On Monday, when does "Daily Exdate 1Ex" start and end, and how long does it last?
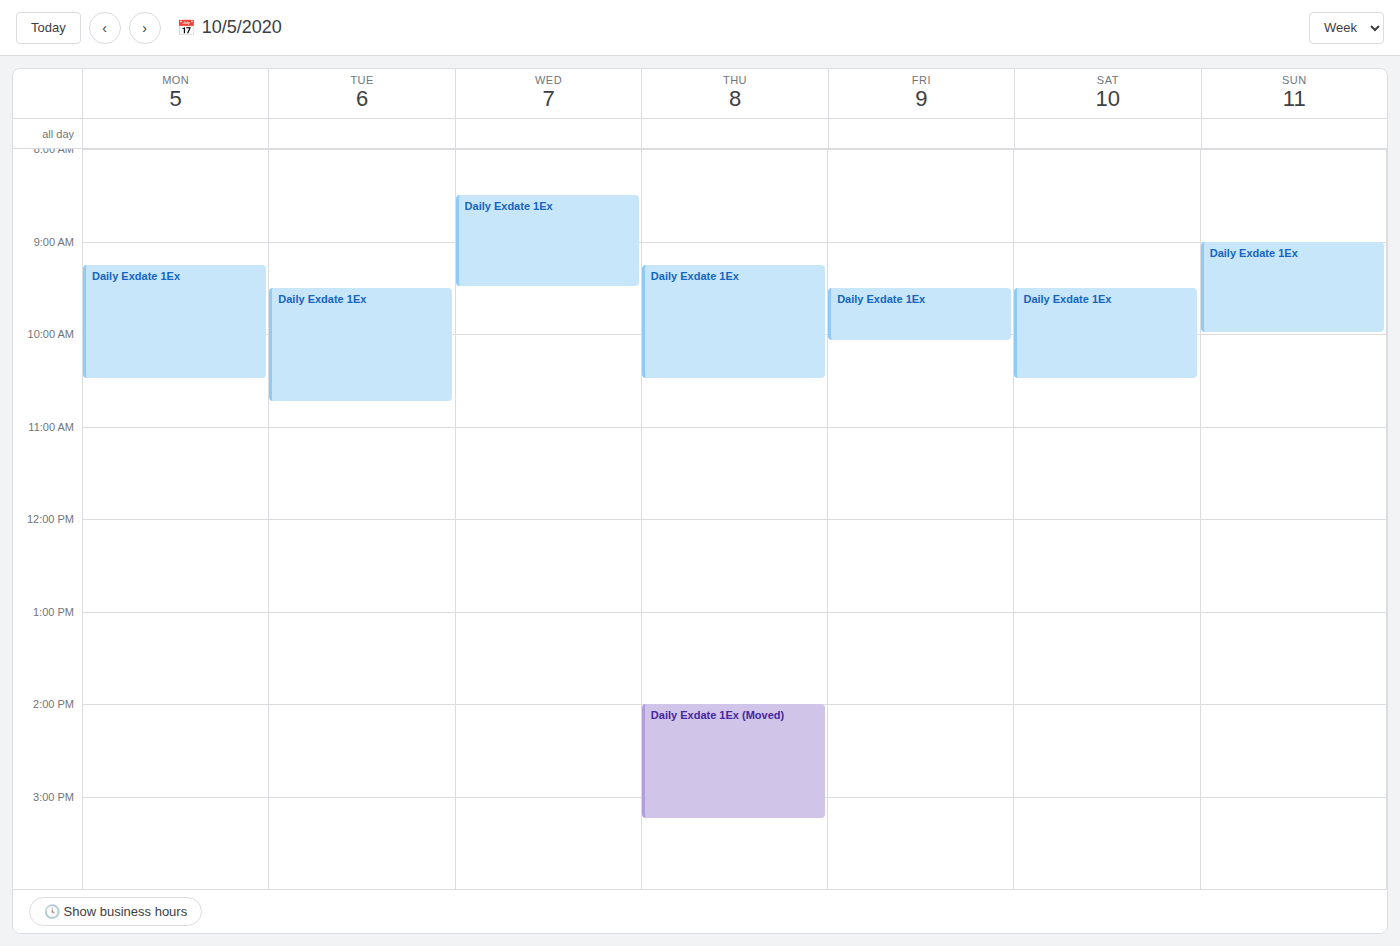
9:15 AM to 10:30 AM, 1 hour 15 minutes